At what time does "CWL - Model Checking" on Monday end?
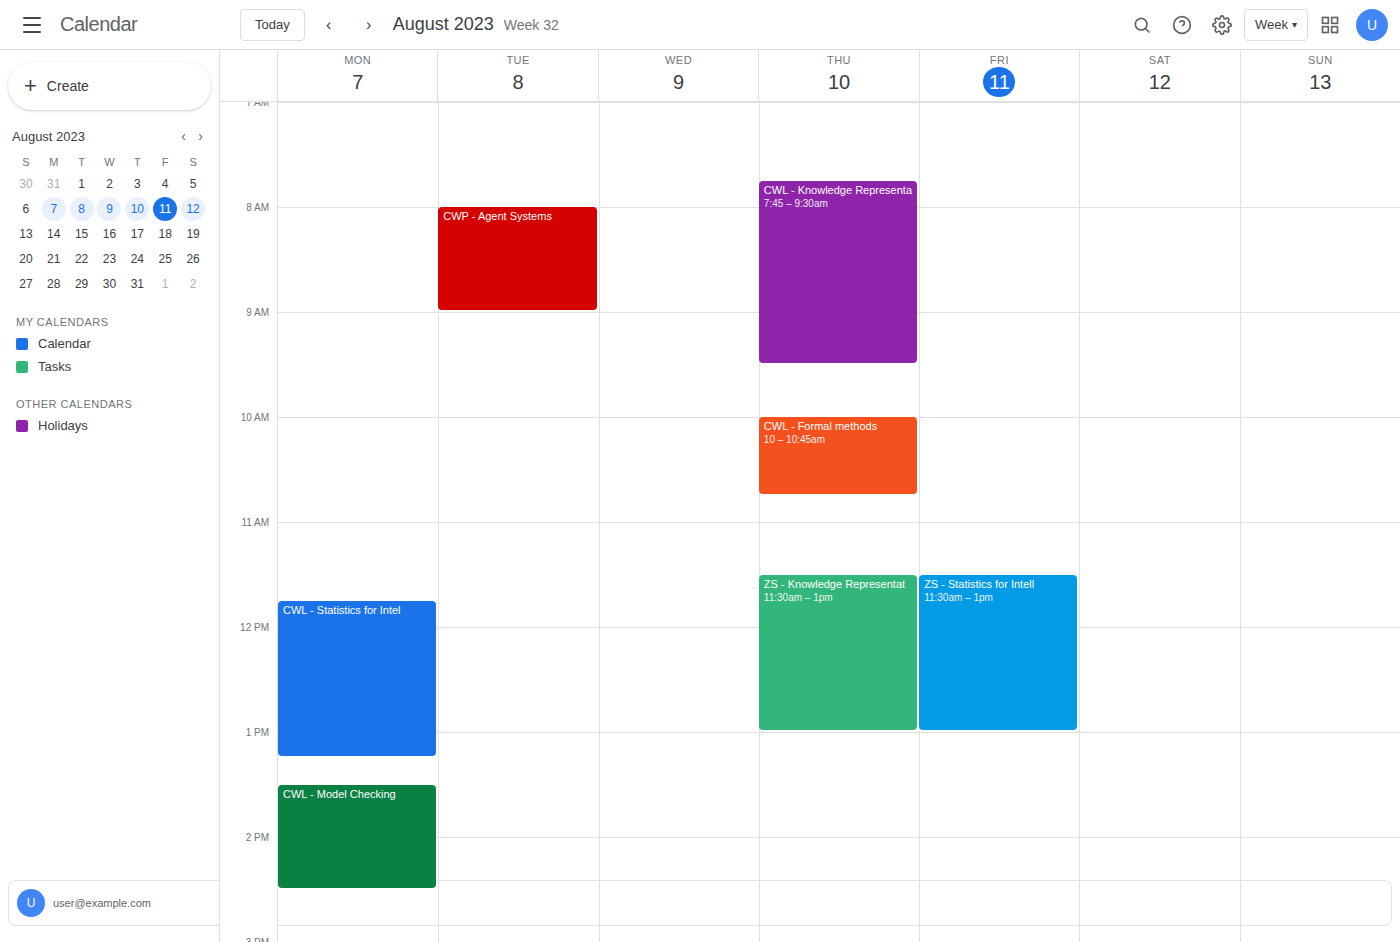
2:30 PM